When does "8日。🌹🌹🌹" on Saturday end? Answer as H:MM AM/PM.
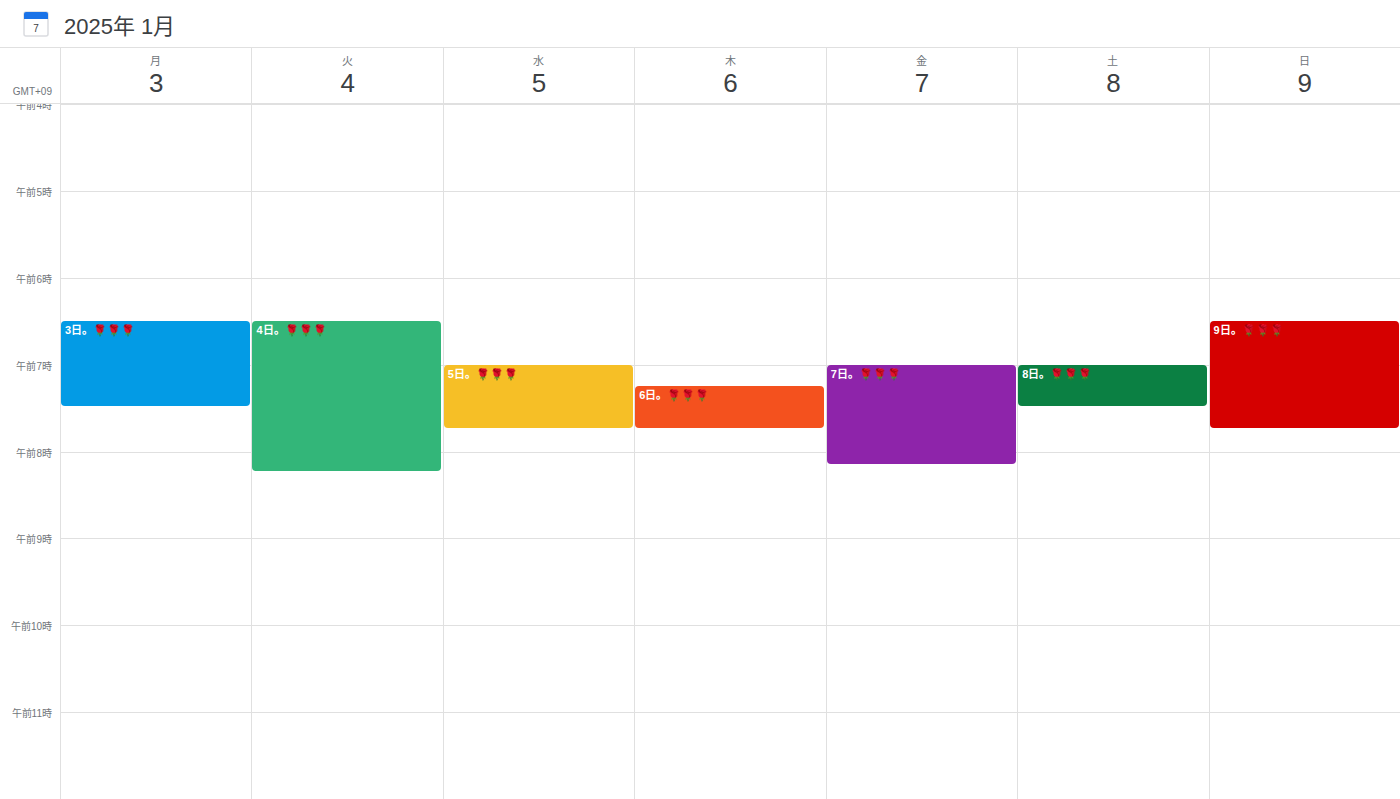
7:30 AM